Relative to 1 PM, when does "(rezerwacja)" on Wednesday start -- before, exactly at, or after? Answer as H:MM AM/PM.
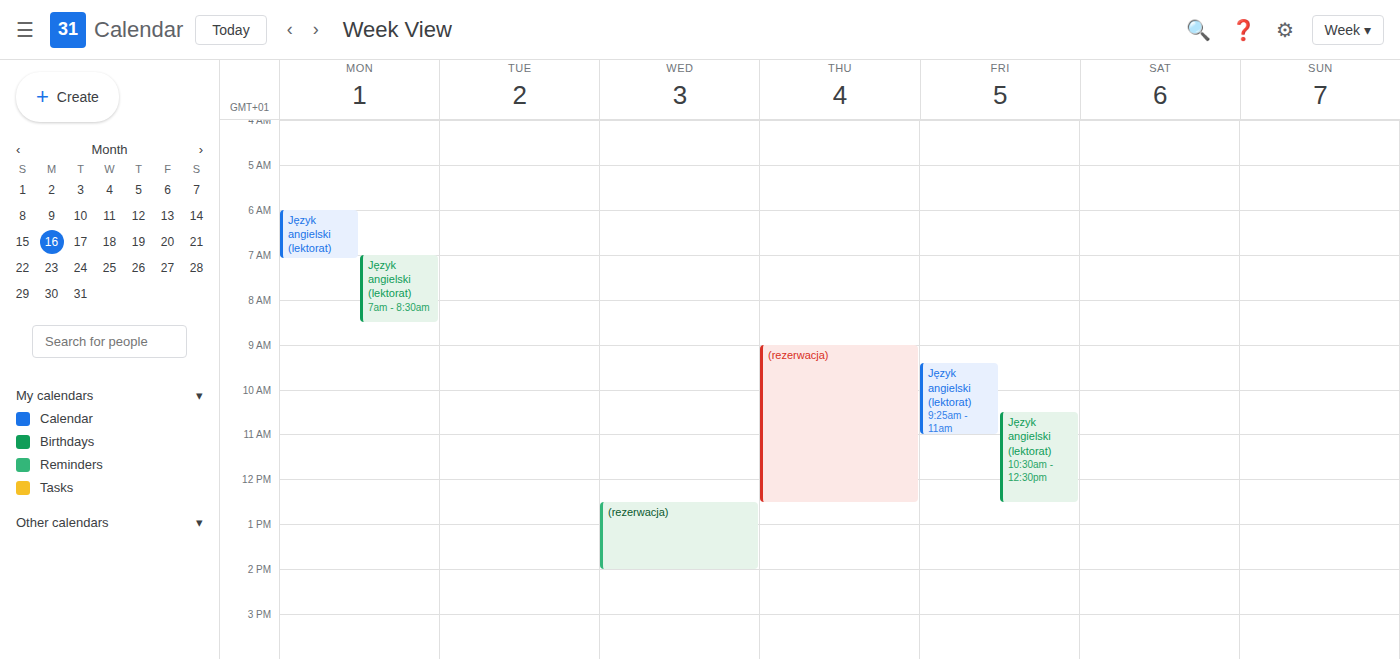
12:30 PM -- before 1 PM, 30 minutes above the 1 PM line.